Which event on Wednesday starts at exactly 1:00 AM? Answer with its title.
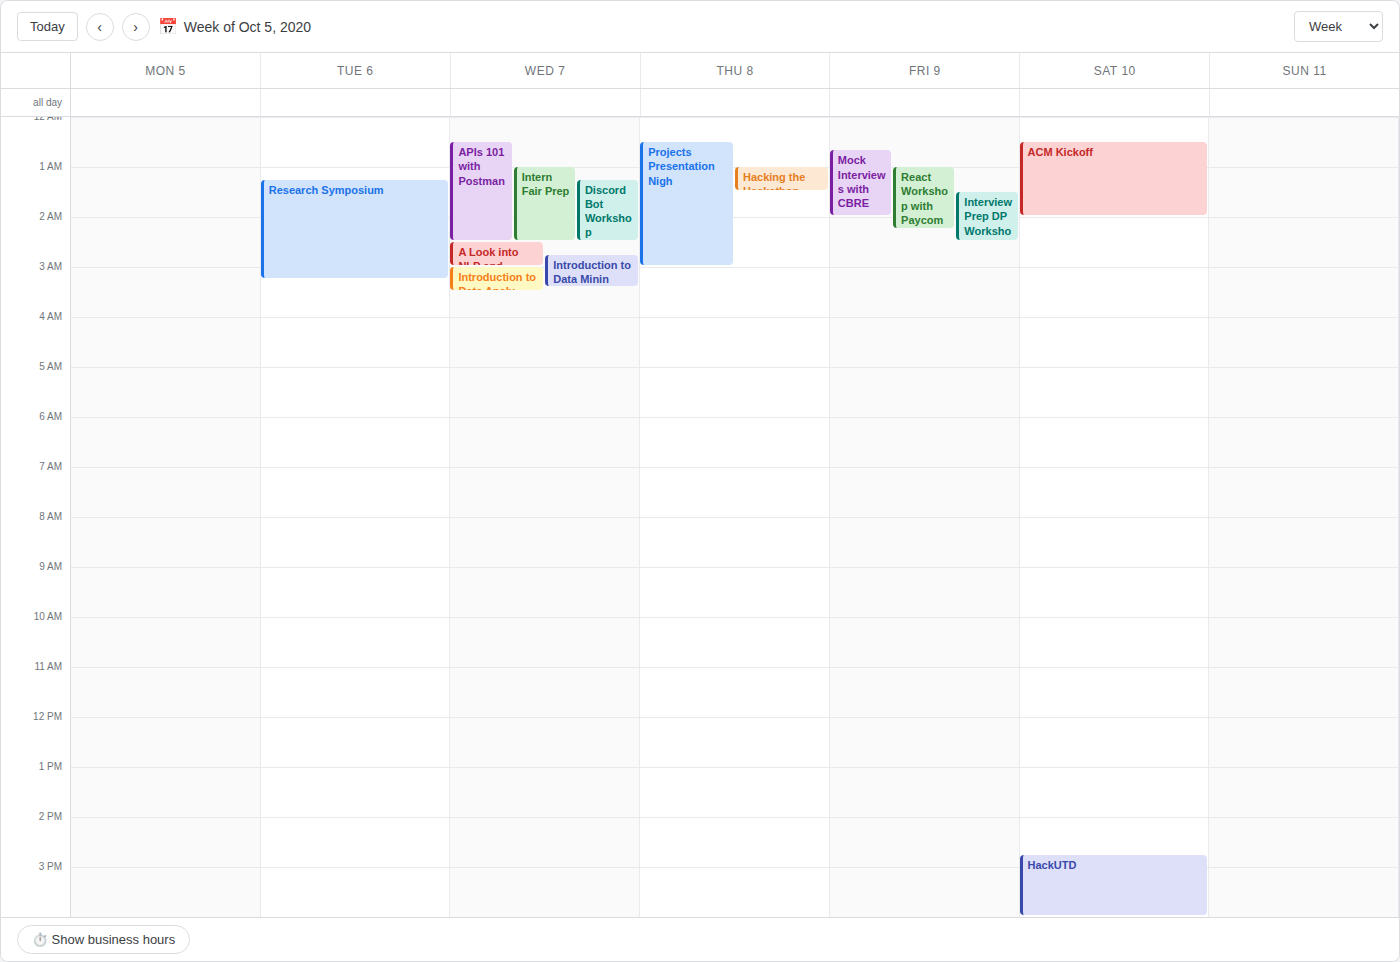
"Intern Fair Prep"